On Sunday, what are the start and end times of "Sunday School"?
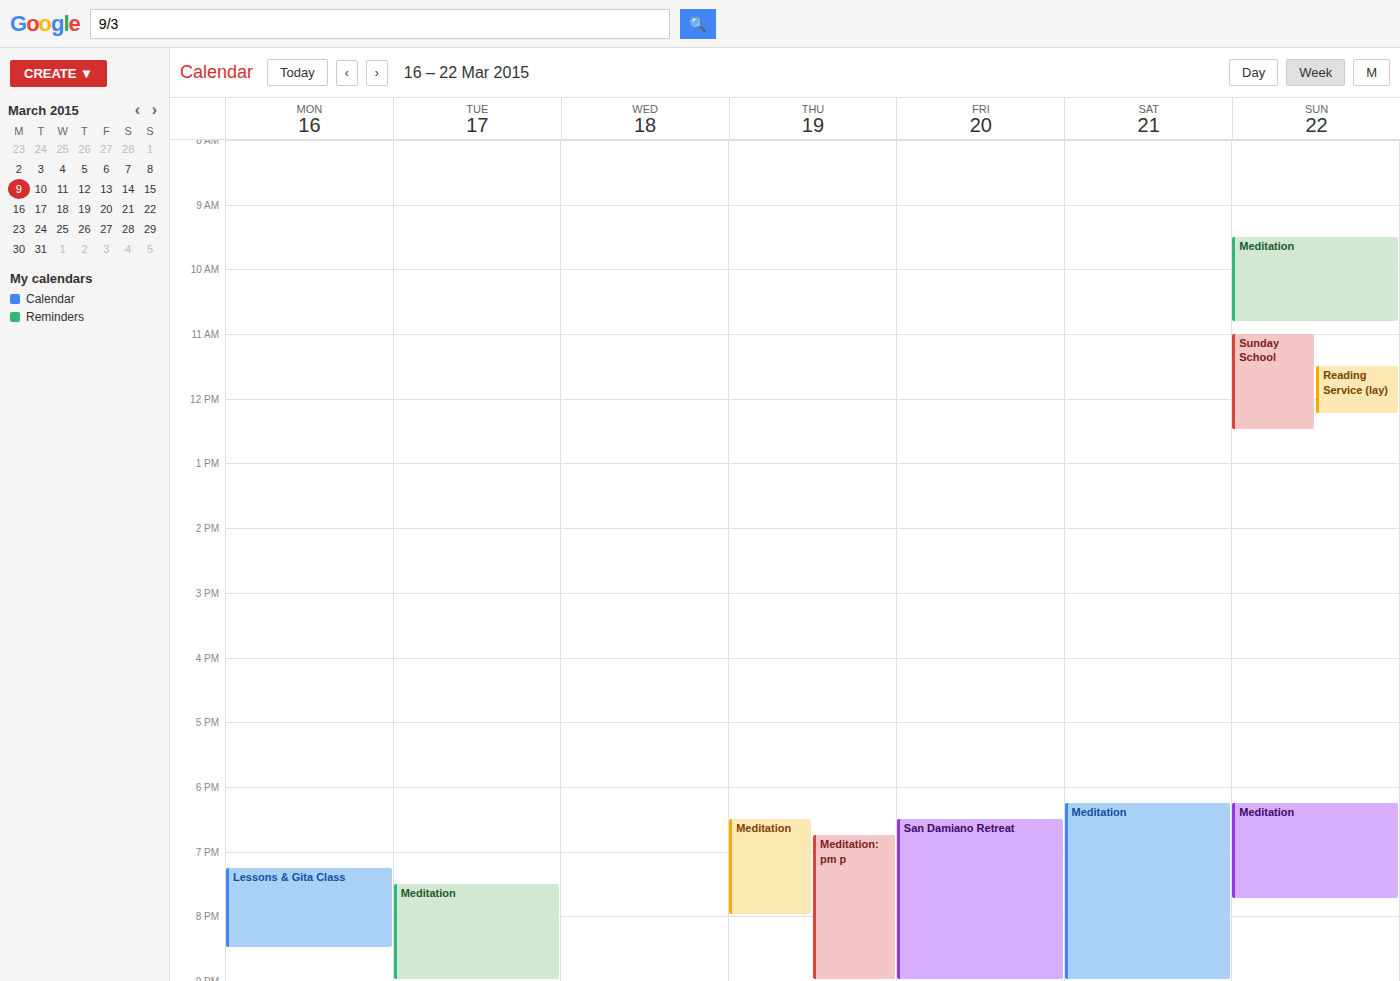
11:00 AM to 12:30 PM